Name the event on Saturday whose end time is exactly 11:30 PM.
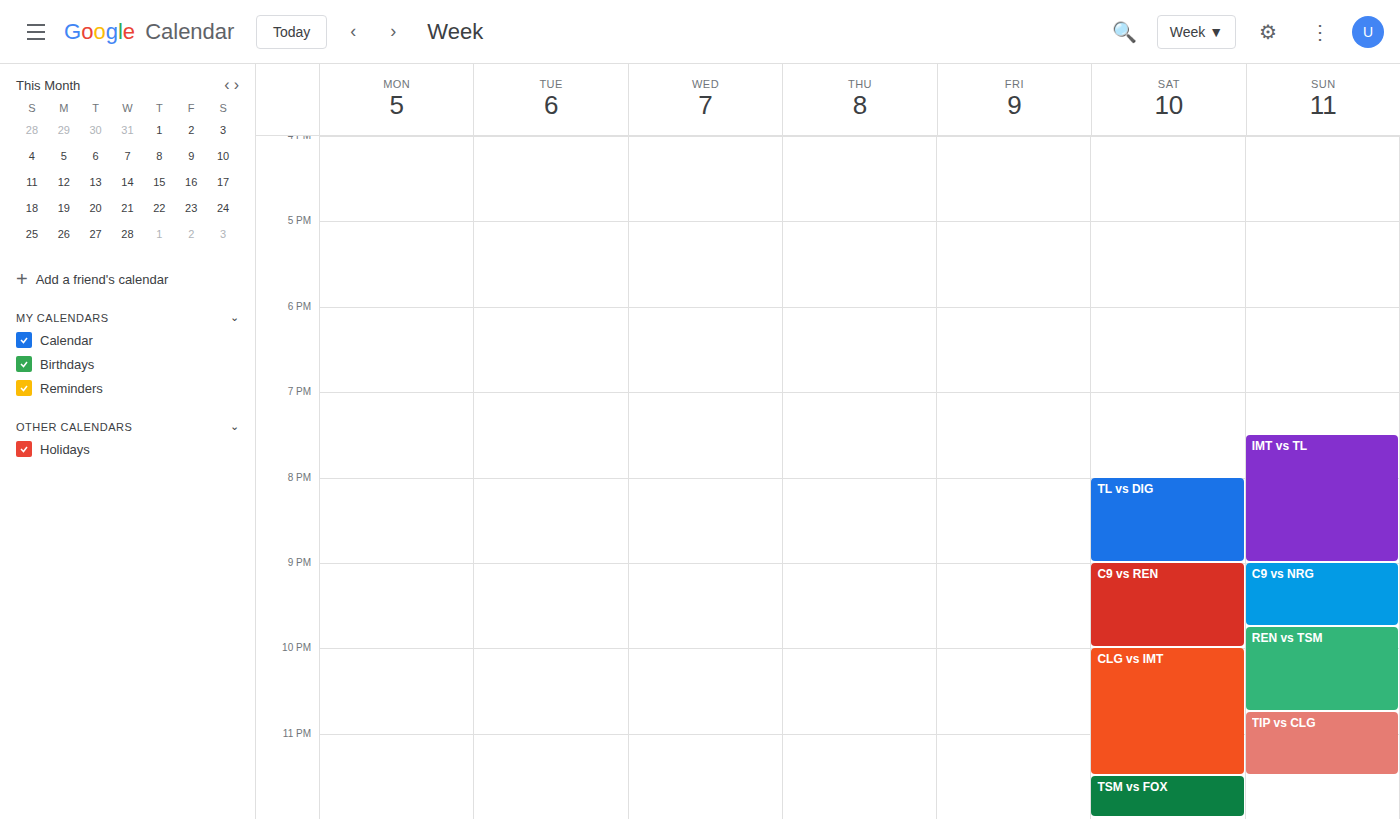
"CLG vs IMT"